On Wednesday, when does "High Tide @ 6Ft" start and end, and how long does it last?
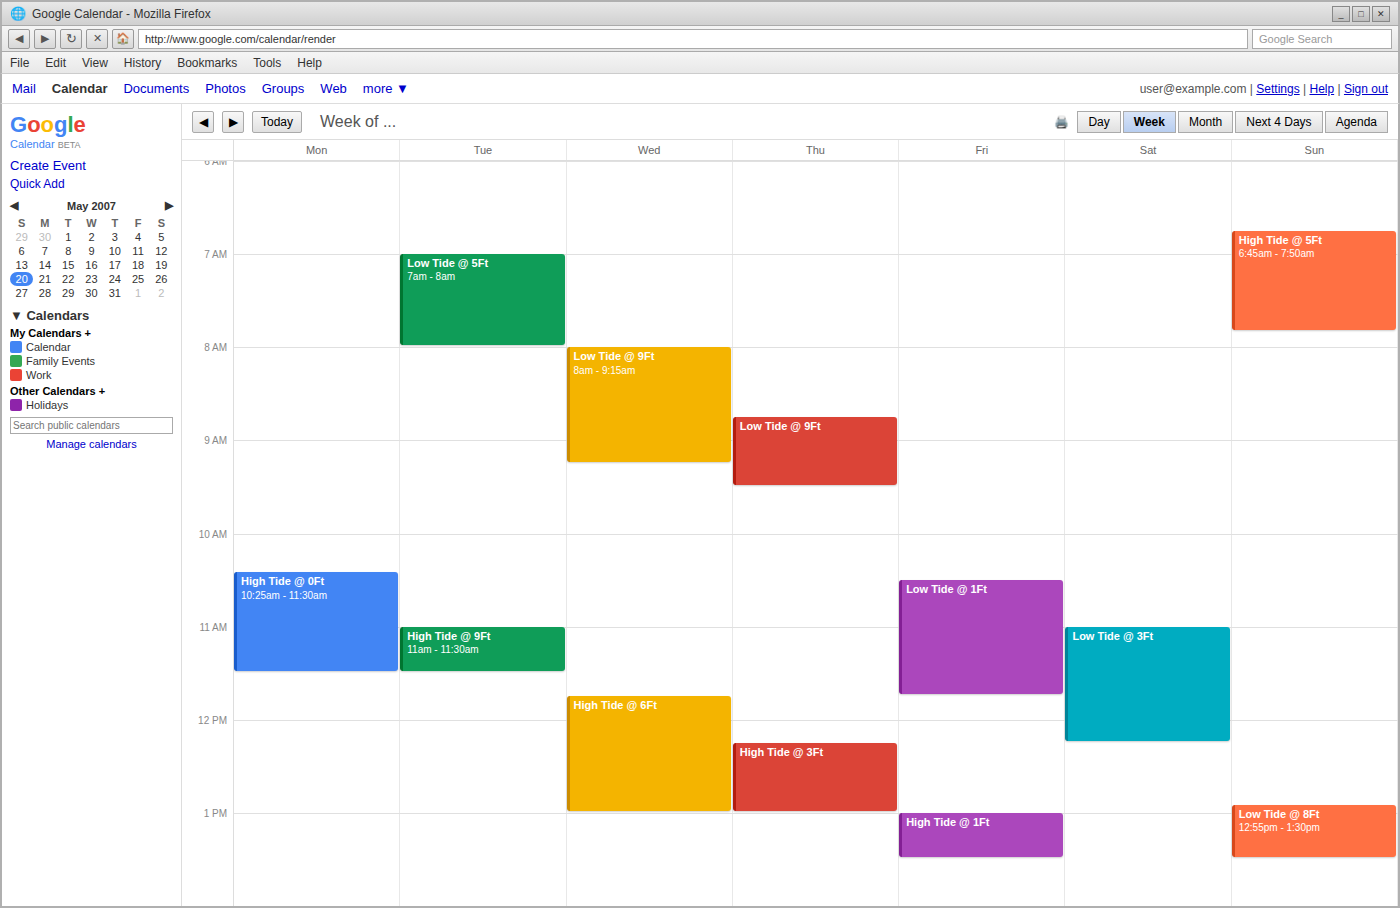
11:45 AM to 1:00 PM, 1 hour 15 minutes